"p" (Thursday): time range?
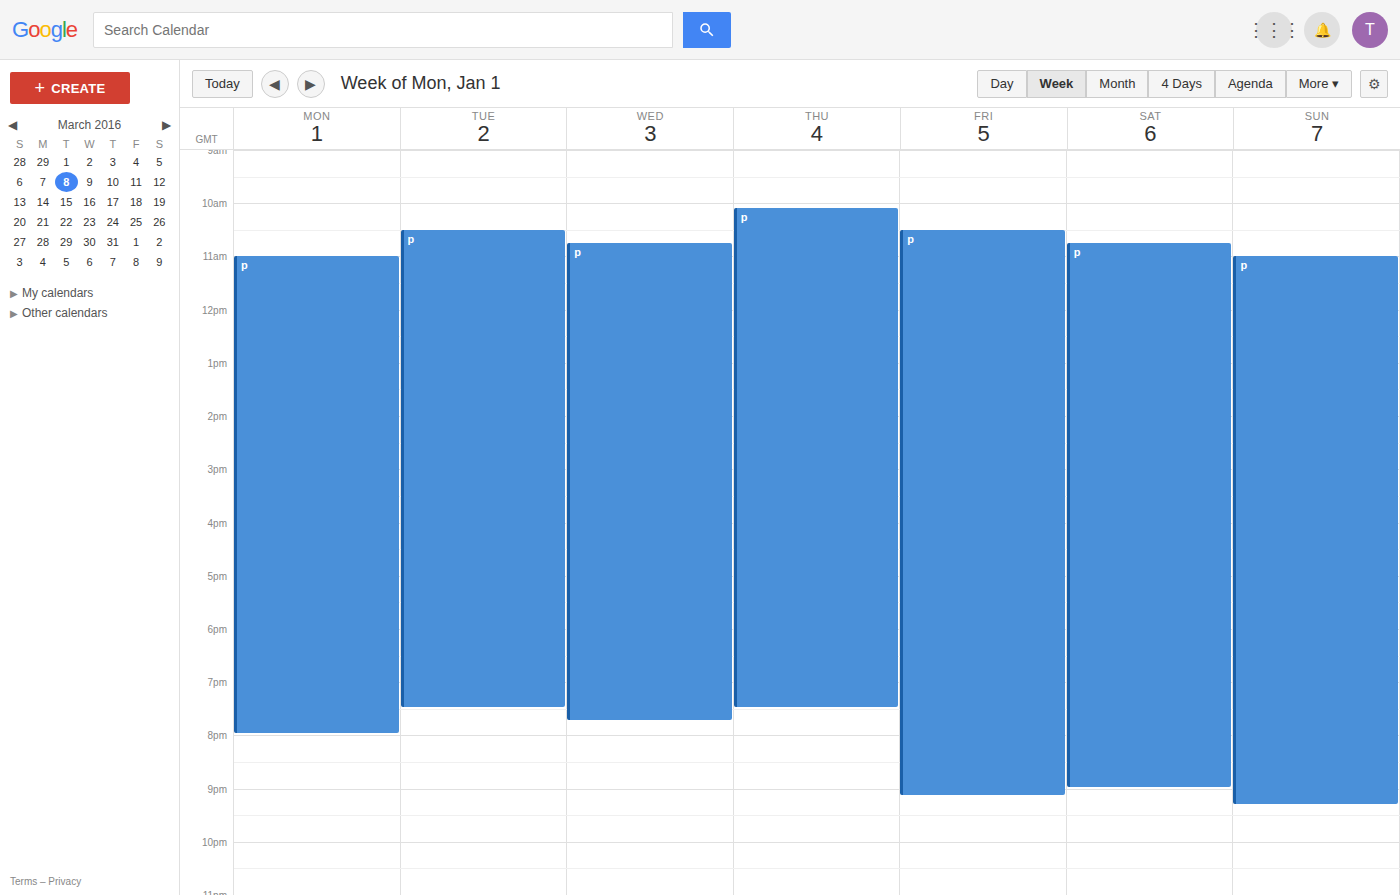
10:05 AM to 7:30 PM